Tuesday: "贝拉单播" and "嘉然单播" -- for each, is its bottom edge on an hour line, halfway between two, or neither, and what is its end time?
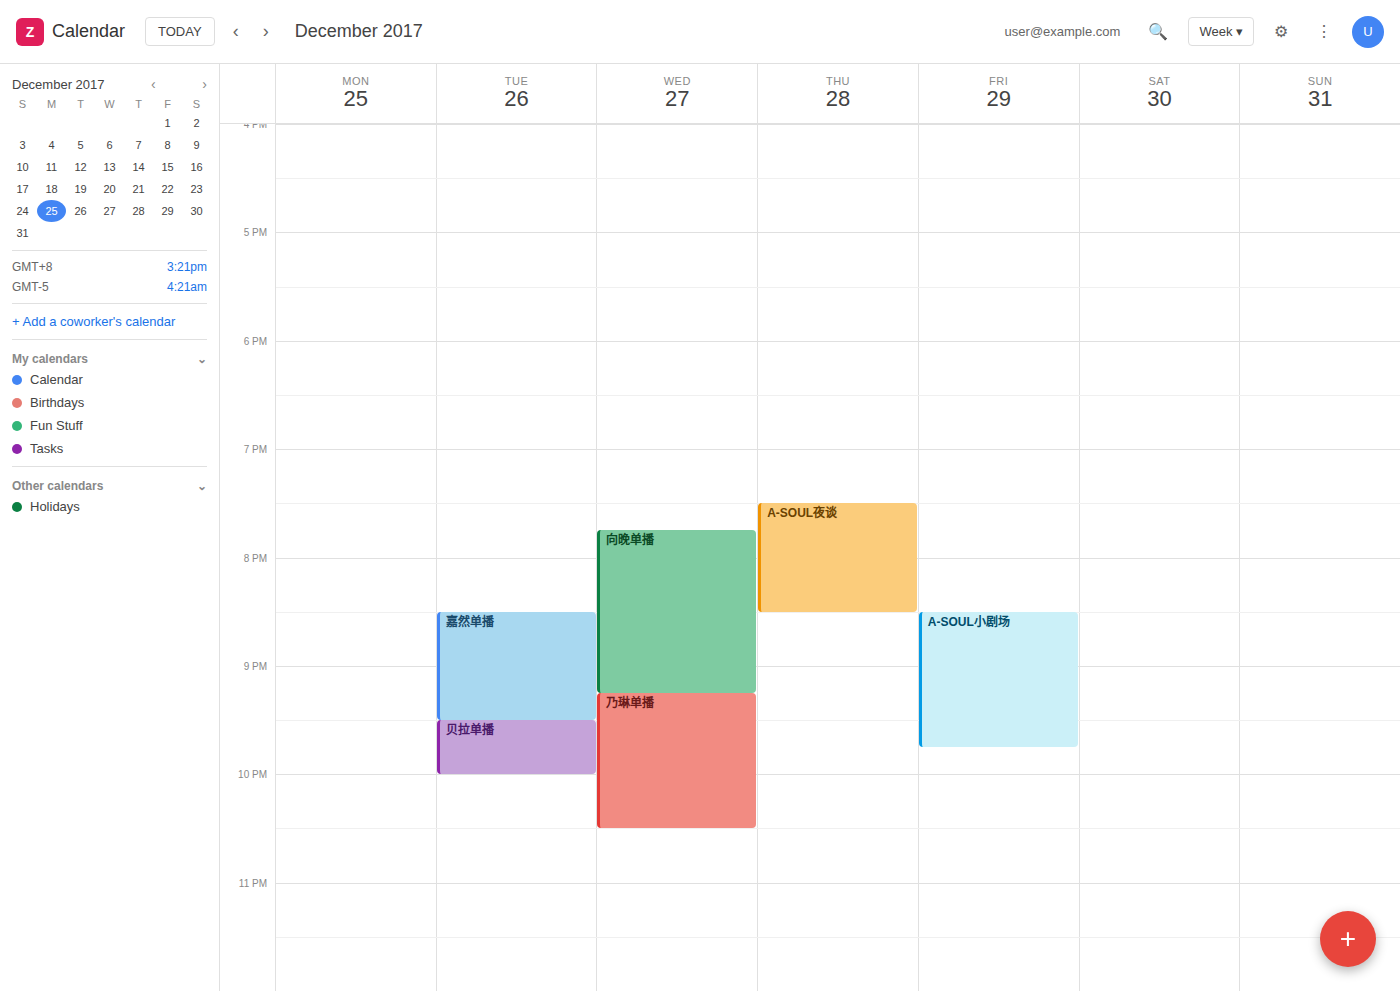
"贝拉单播": 10:00 PM, exactly on the 10 PM line. "嘉然单播": 9:30 PM, halfway between the 9 PM and 10 PM lines.